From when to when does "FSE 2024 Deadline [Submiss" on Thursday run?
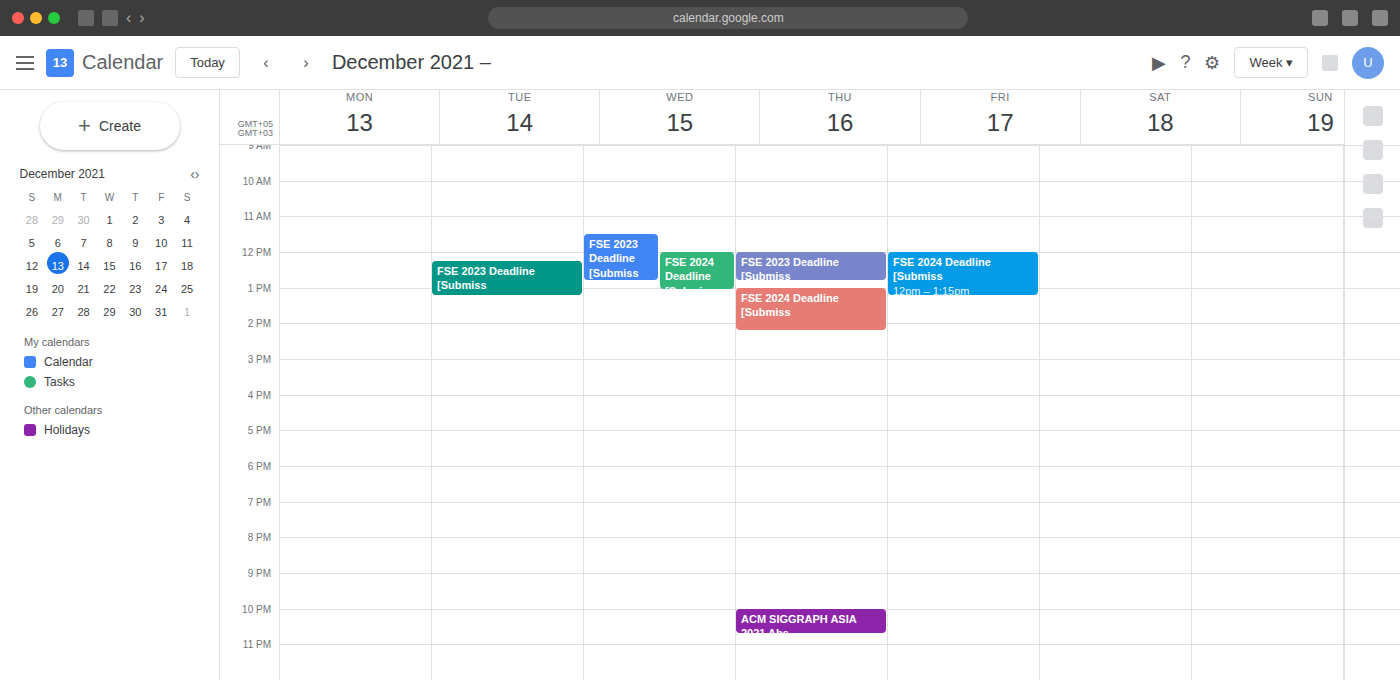
1:00 PM to 2:15 PM